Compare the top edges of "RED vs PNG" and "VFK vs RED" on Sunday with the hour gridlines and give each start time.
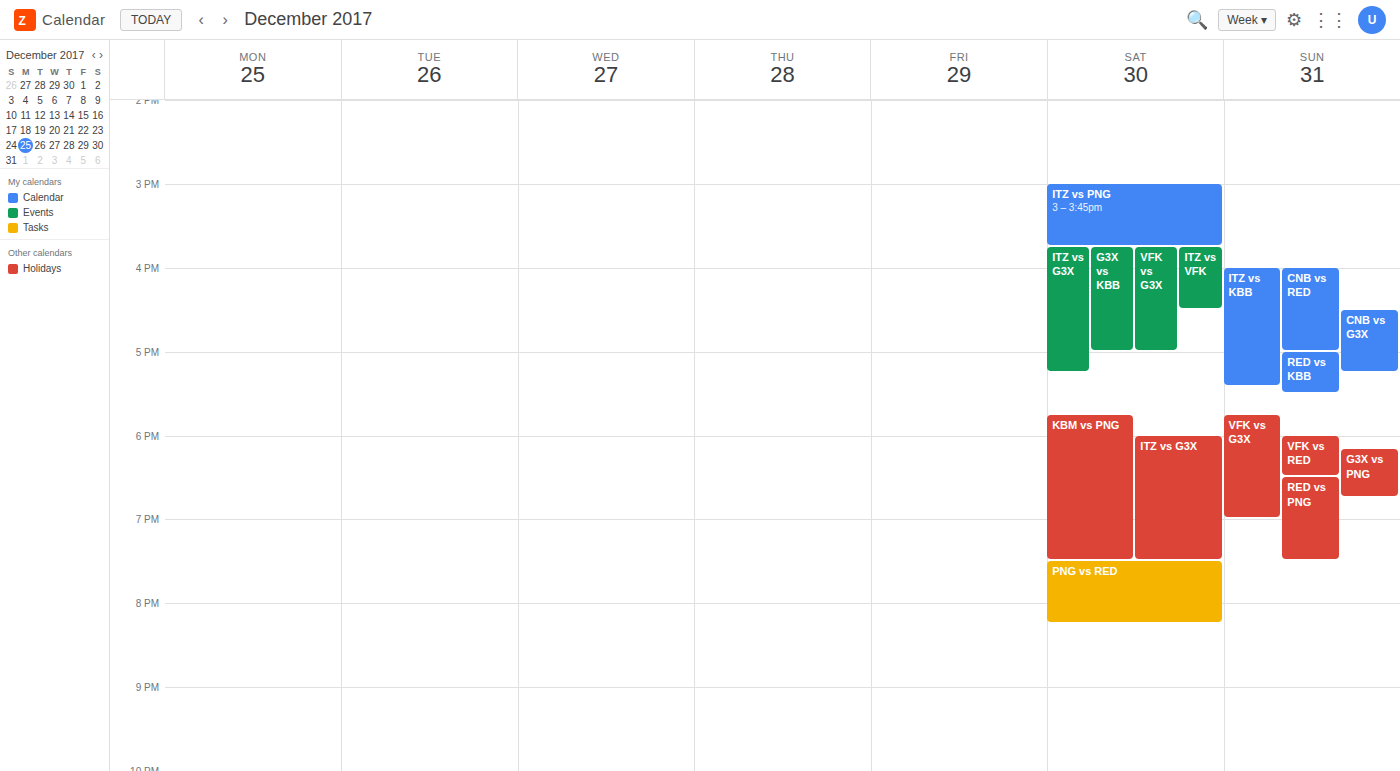
"RED vs PNG": 6:30 PM, halfway between the 6 PM and 7 PM lines. "VFK vs RED": 6:00 PM, exactly on the 6 PM line.